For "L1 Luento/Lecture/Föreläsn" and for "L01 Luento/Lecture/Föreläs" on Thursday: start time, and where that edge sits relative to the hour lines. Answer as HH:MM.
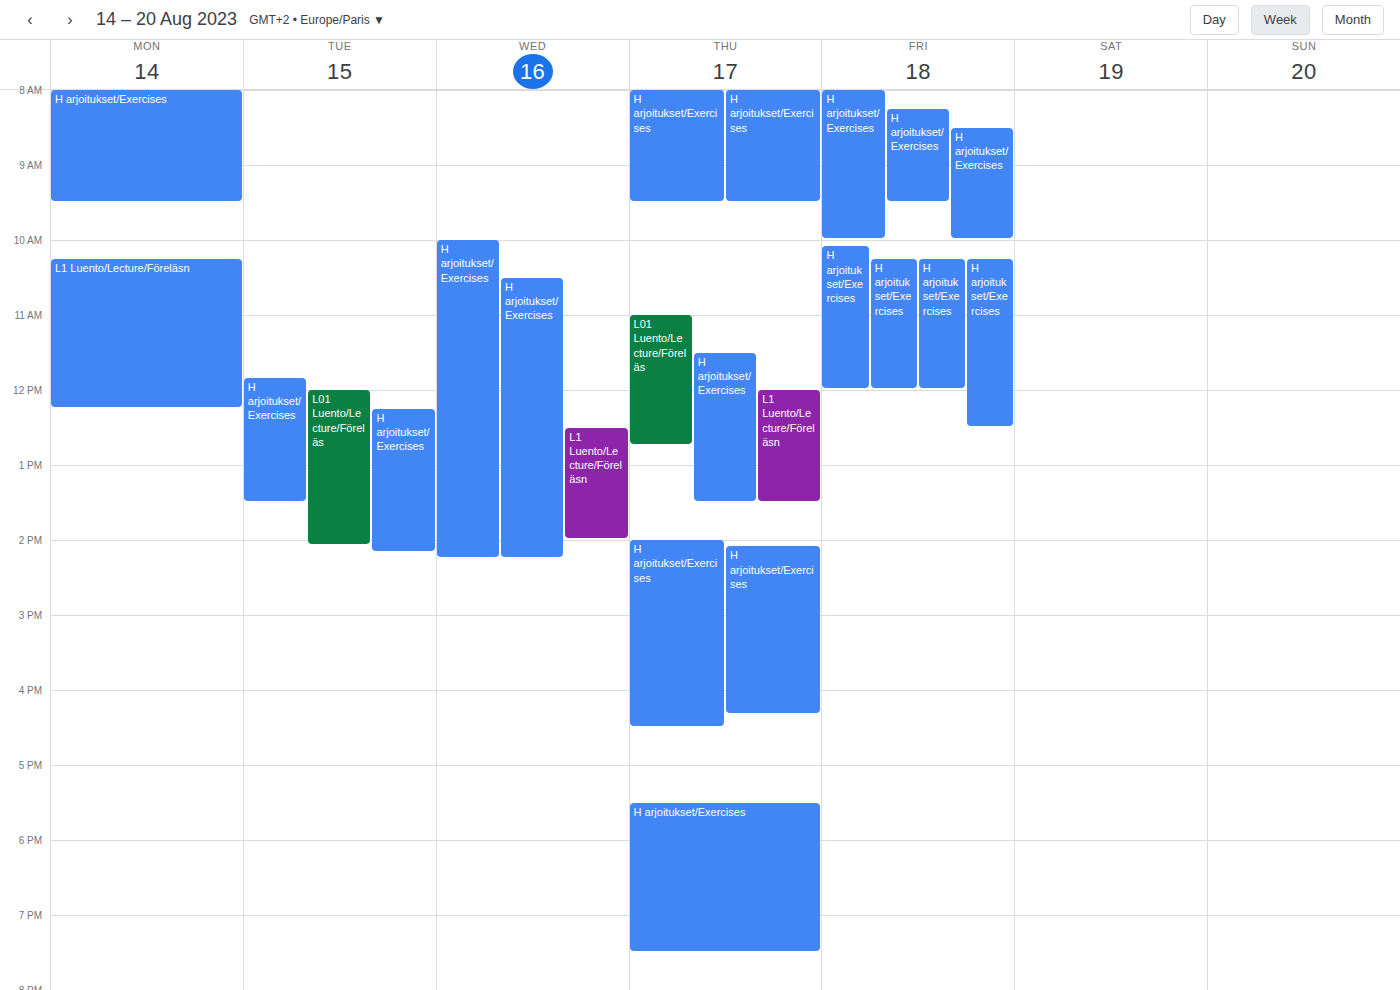
"L1 Luento/Lecture/Föreläsn": 12:00, exactly on the 12:00 line. "L01 Luento/Lecture/Föreläs": 11:00, exactly on the 11:00 line.